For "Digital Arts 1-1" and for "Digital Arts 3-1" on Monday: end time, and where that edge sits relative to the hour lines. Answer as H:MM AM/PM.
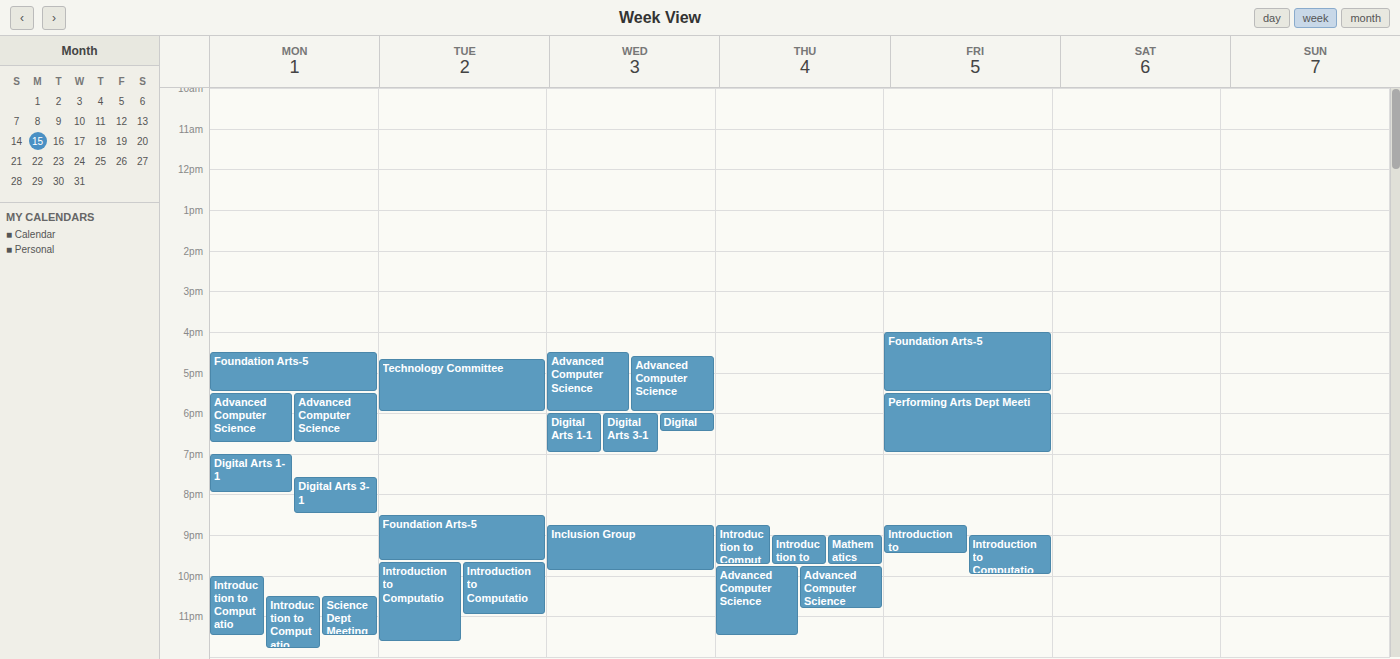
"Digital Arts 1-1": 8:00 PM, exactly on the 8 PM line. "Digital Arts 3-1": 8:30 PM, halfway between the 8 PM and 9 PM lines.